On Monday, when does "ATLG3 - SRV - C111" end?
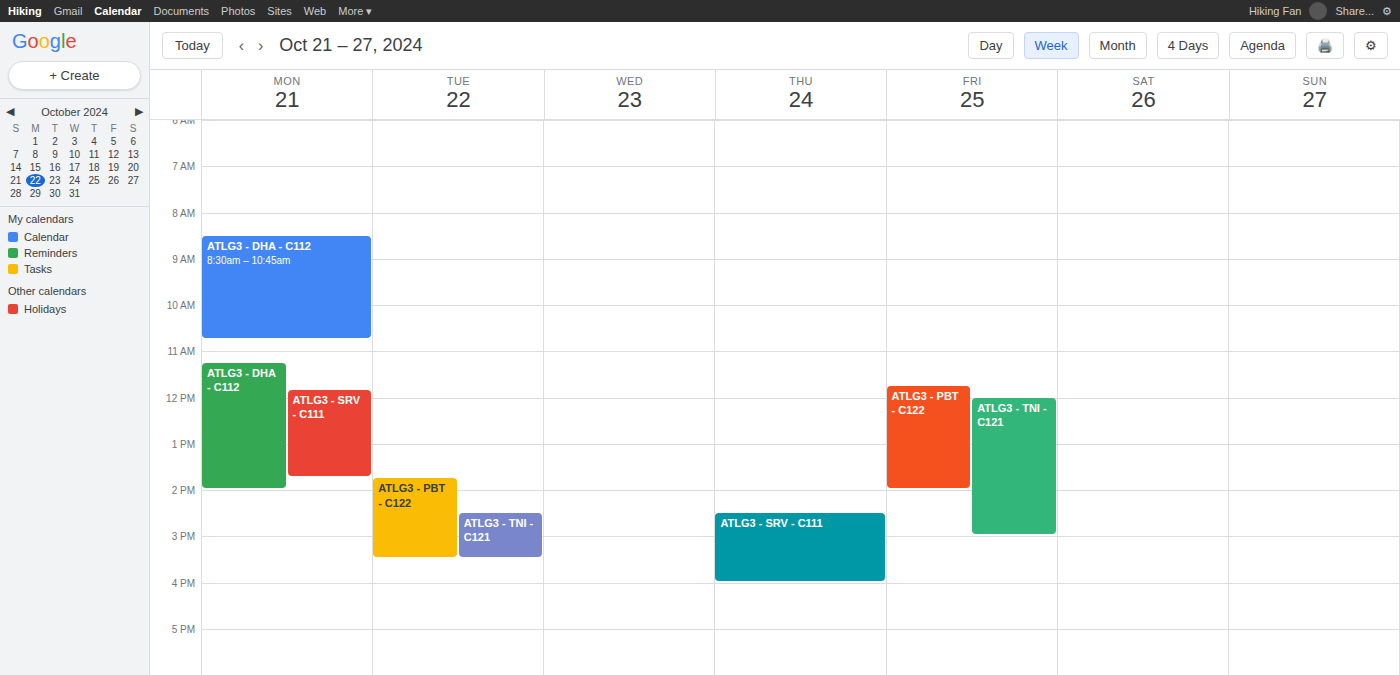
1:45 PM